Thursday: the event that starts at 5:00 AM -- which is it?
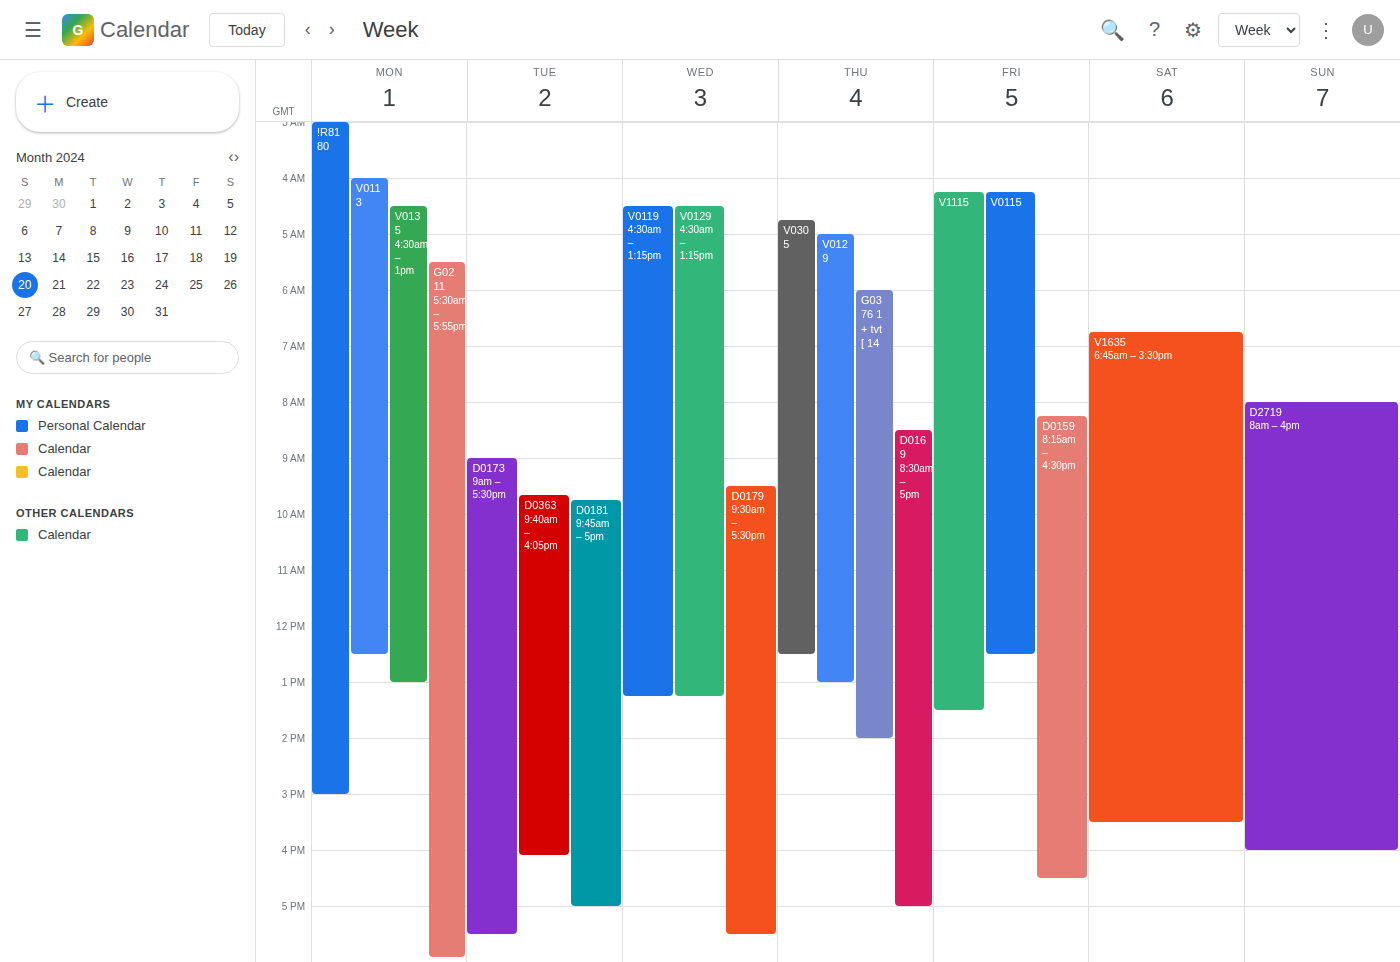
"V0129"